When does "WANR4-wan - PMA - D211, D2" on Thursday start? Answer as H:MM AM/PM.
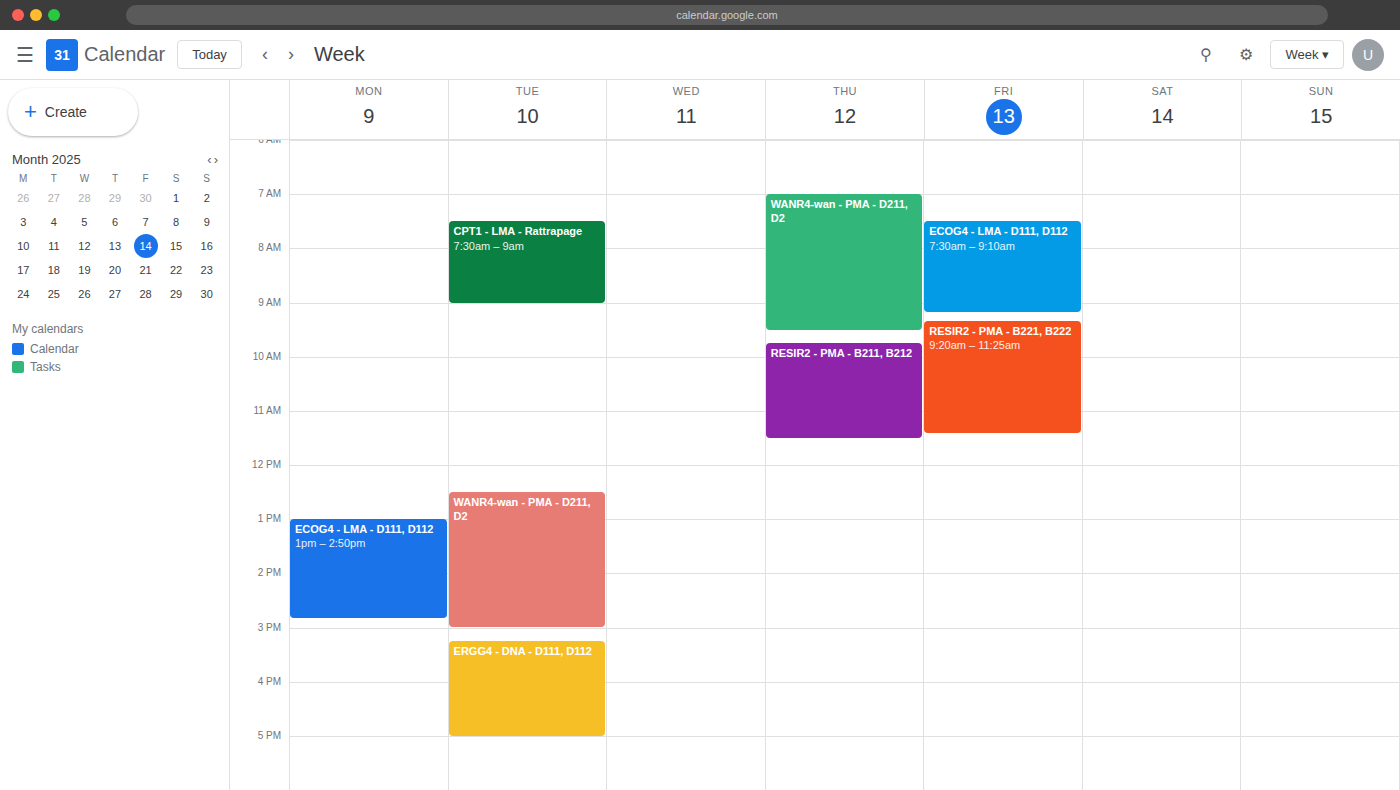
7:00 AM